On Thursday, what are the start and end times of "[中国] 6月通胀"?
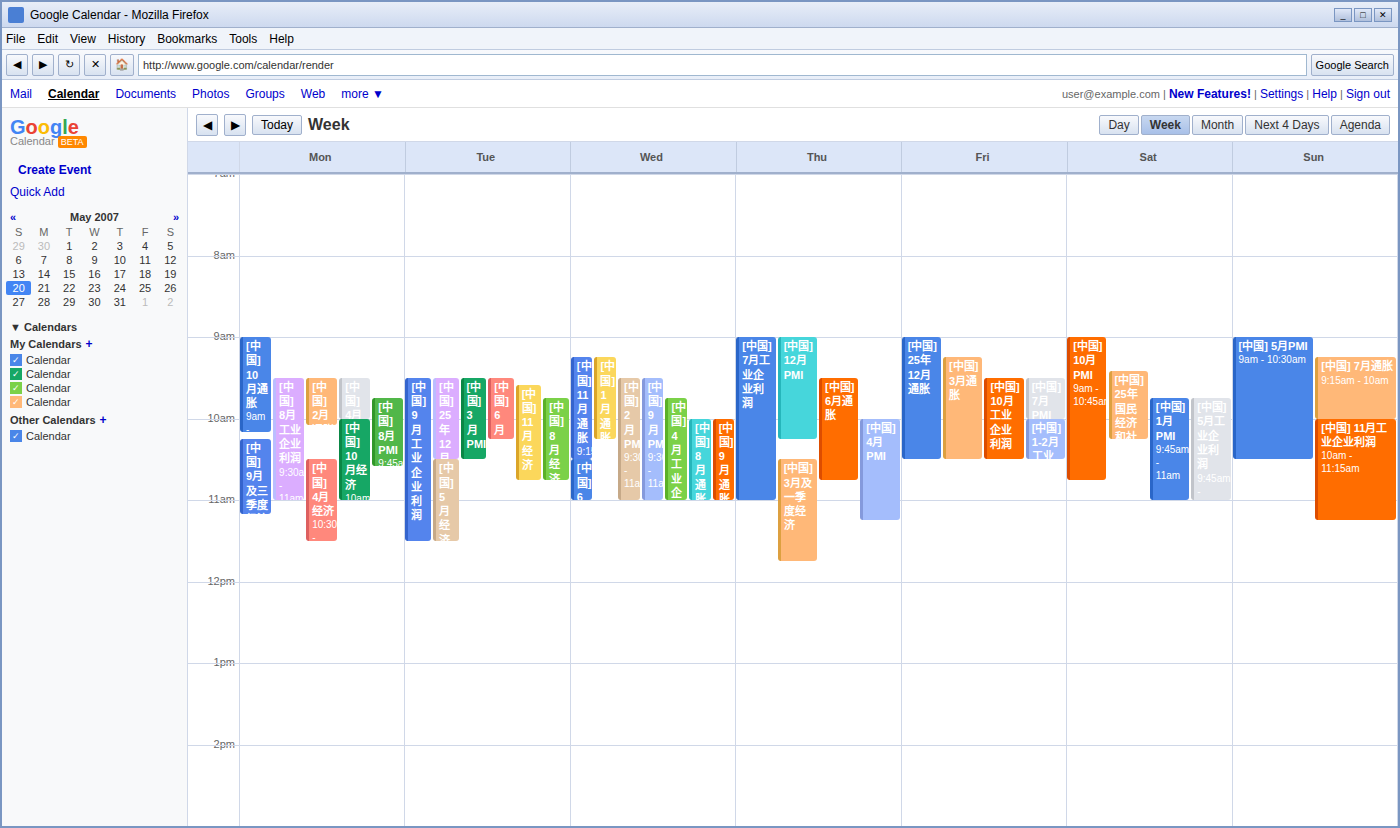
9:30 AM to 10:45 AM